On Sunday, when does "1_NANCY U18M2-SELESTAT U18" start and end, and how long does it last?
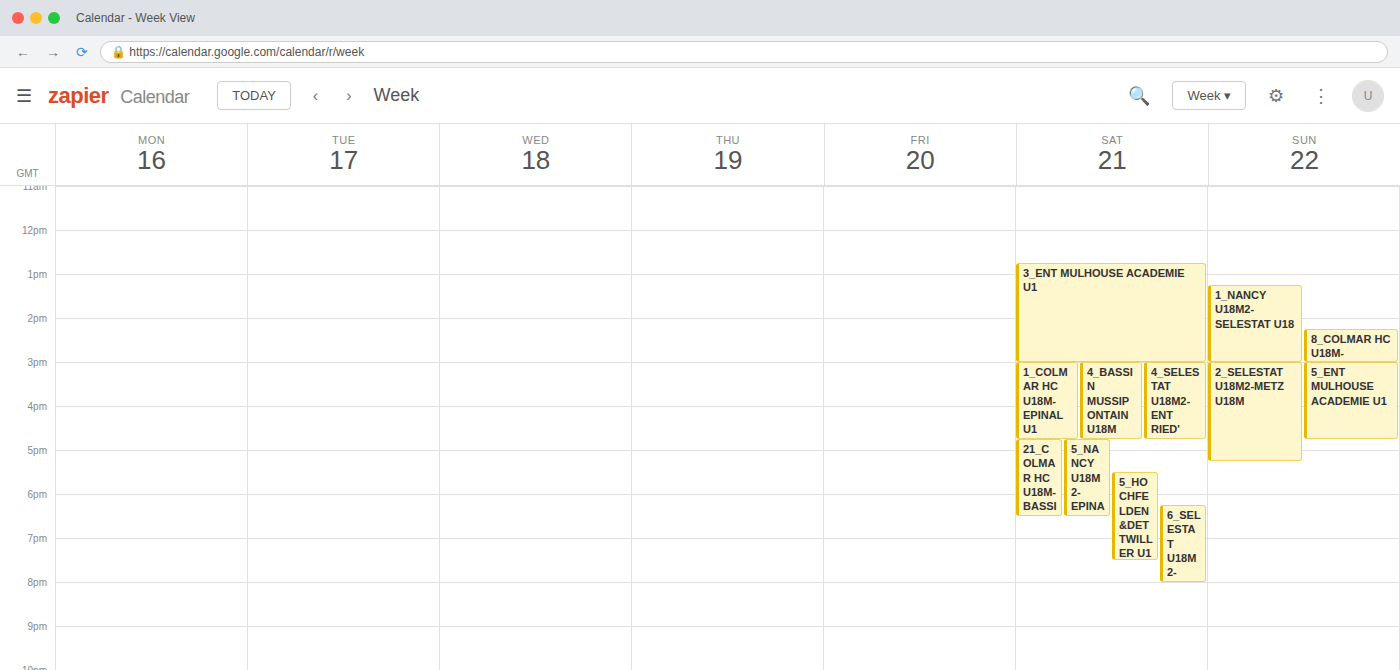
1:15 PM to 3:00 PM, 1 hour 45 minutes